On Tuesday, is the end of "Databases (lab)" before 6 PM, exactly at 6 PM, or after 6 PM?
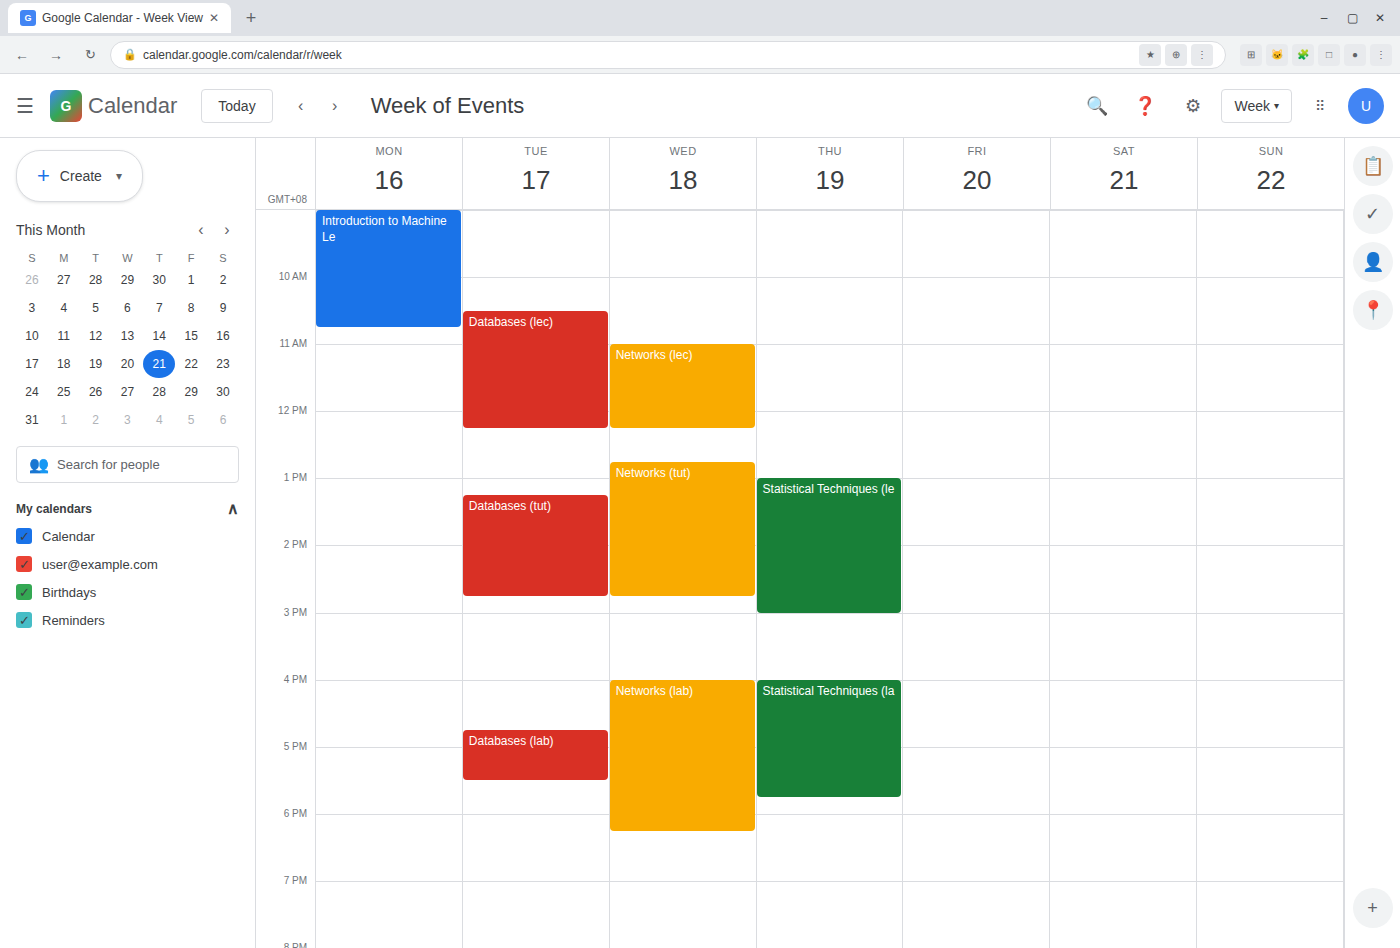
5:30 PM -- before 6 PM, 30 minutes above the 6 PM line.